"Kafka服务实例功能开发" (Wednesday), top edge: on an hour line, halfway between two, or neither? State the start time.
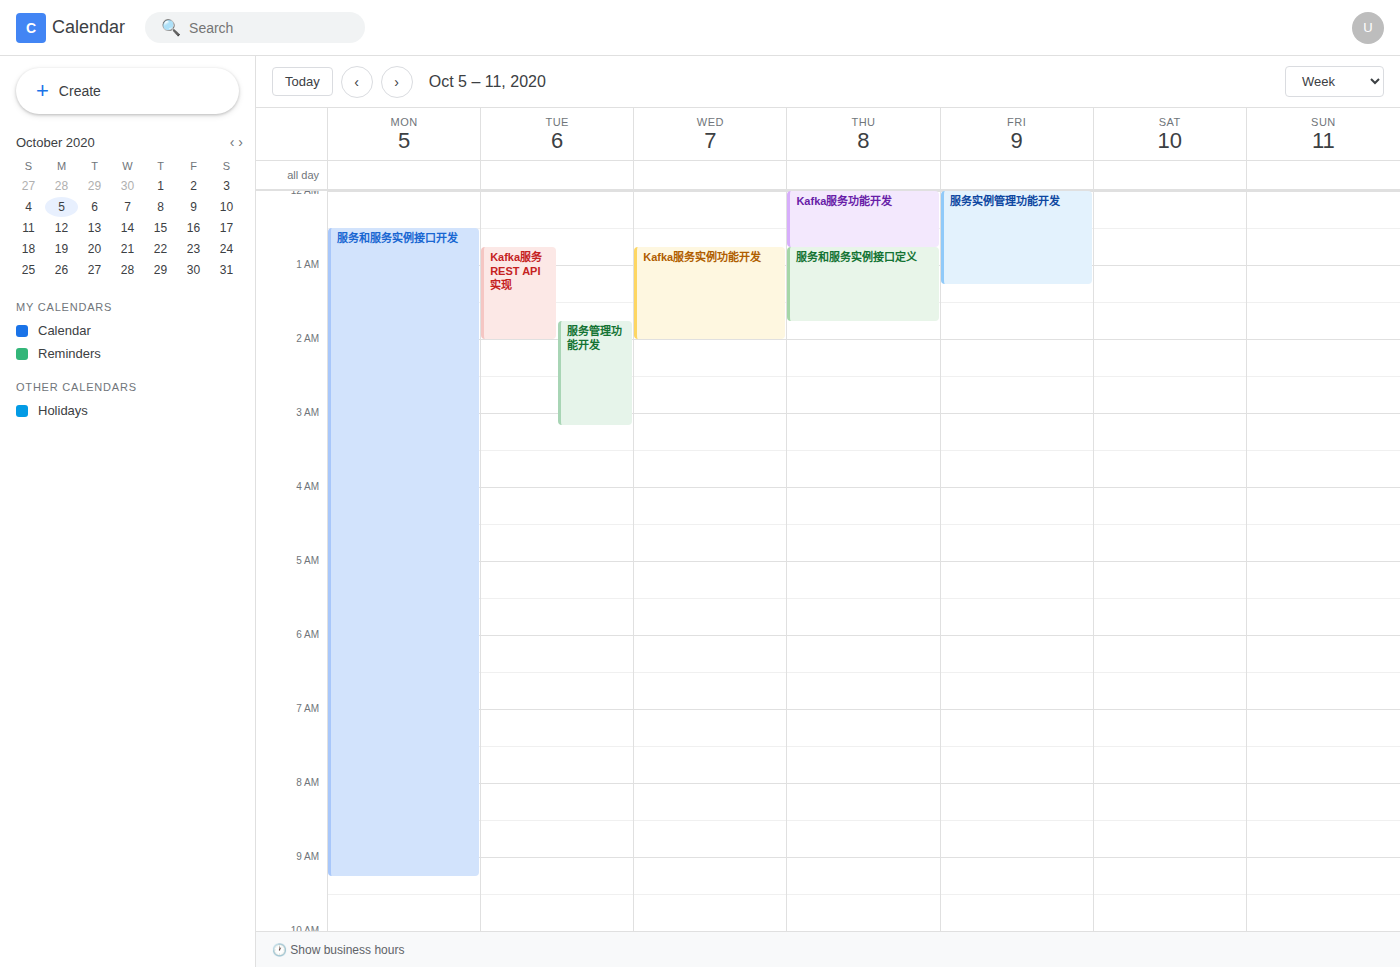
00:45 -- neither: three quarters of the way from the 00:00 line to the 01:00 line.